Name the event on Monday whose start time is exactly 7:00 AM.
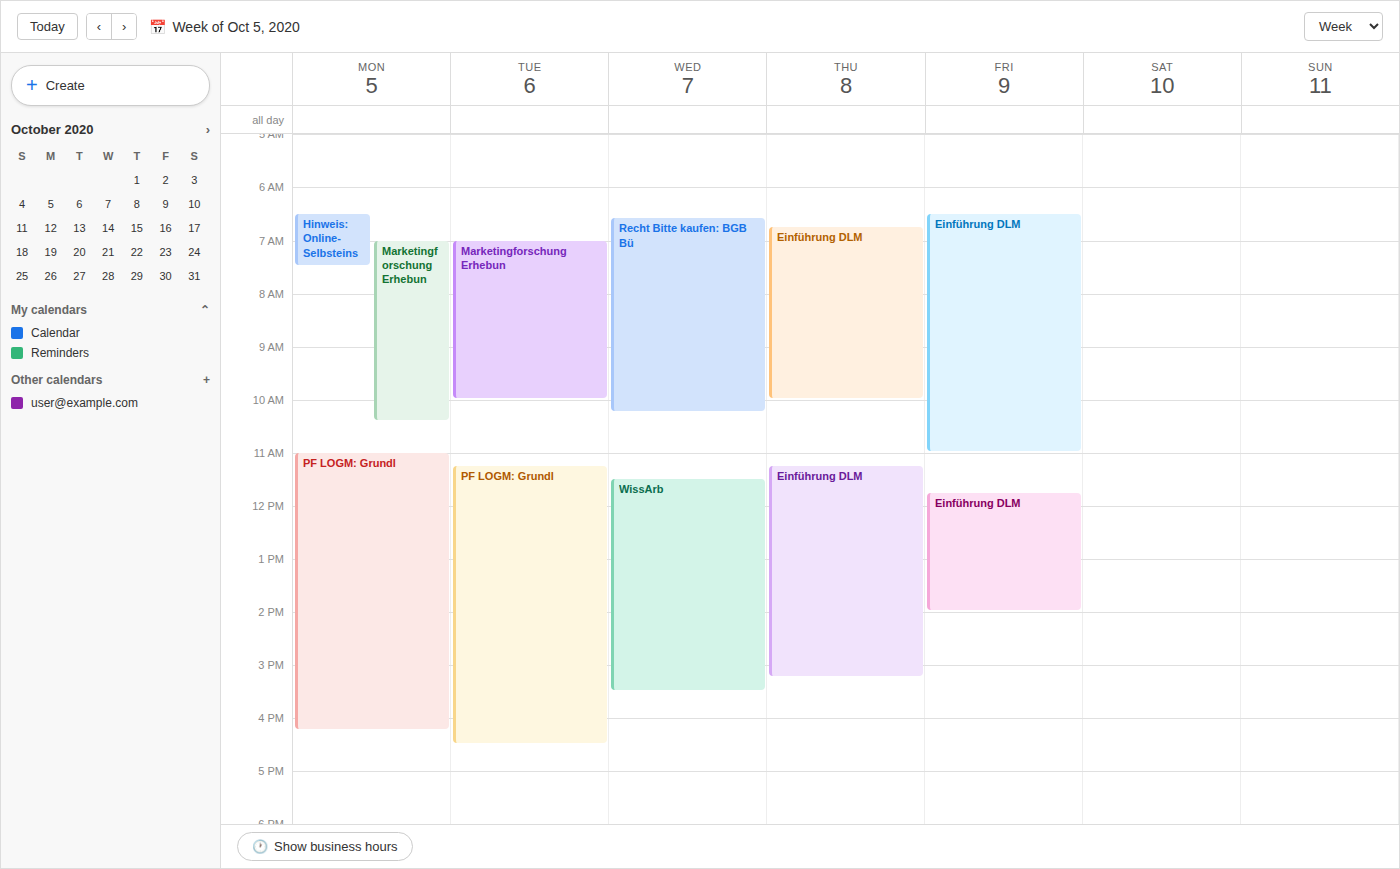
"Marketingforschung Erhebun"